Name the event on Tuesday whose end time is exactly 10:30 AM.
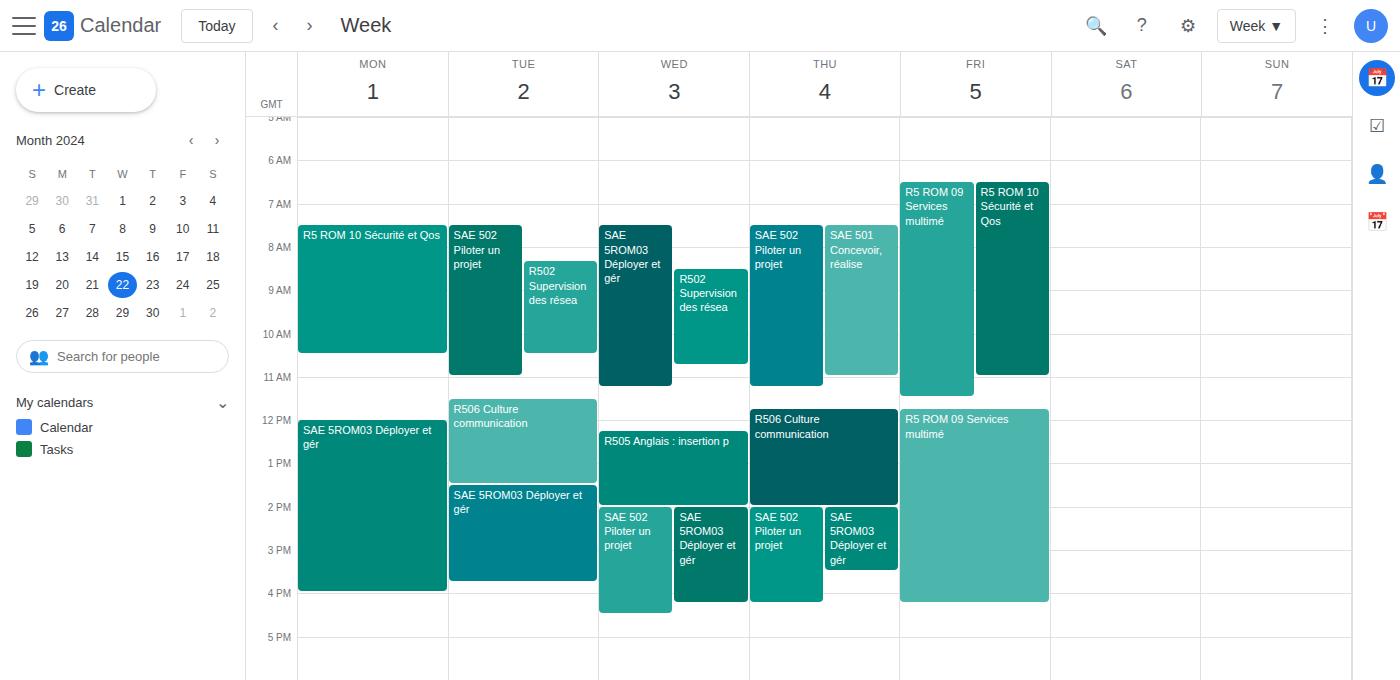
"R502 Supervision des résea"